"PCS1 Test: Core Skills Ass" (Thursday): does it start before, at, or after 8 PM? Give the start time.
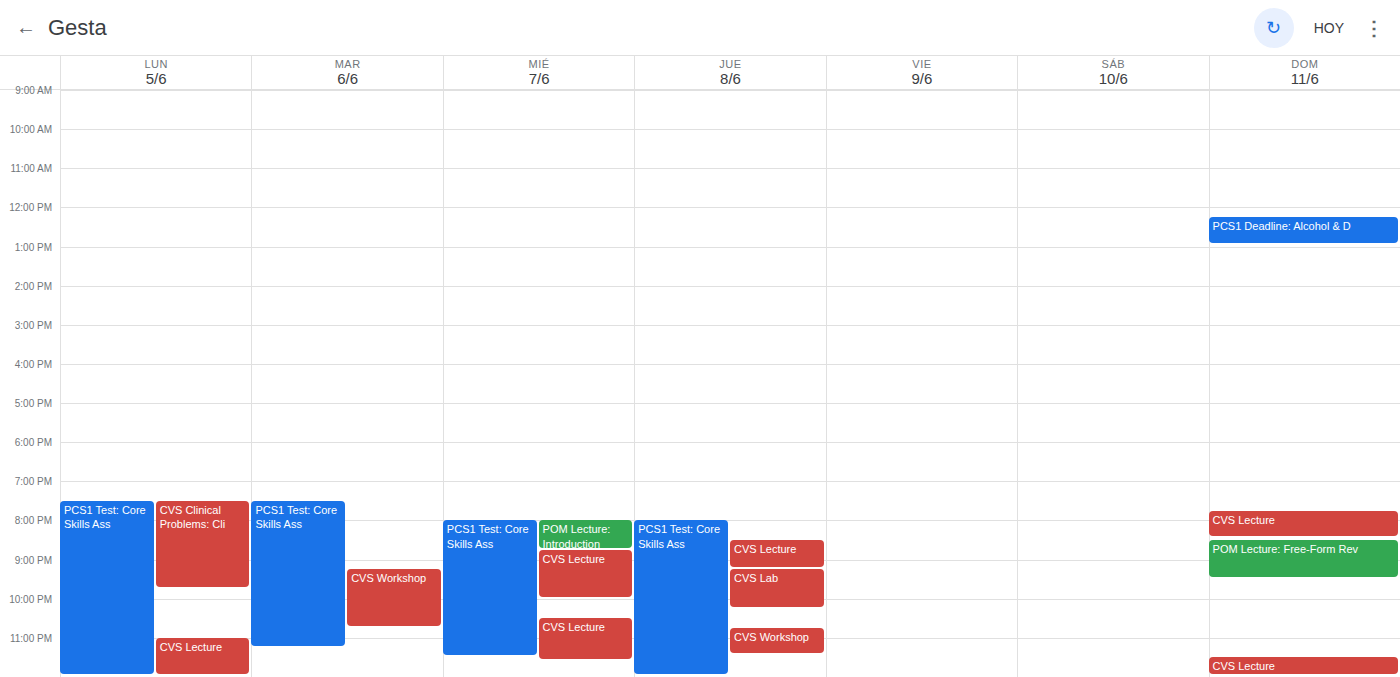
8:00 PM -- exactly at 8 PM, on the 8 PM line.